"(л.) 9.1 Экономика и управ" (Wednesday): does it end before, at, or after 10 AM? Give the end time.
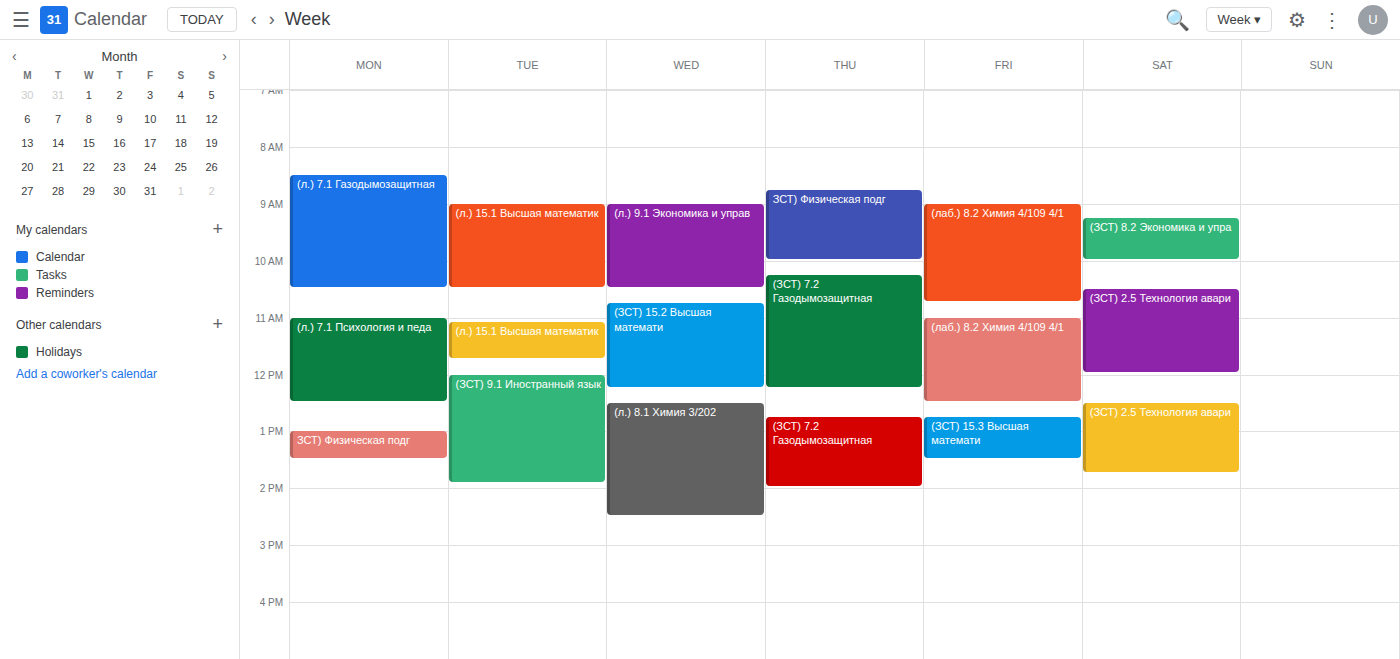
10:30 AM -- after 10 AM, 30 minutes below the 10 AM line.